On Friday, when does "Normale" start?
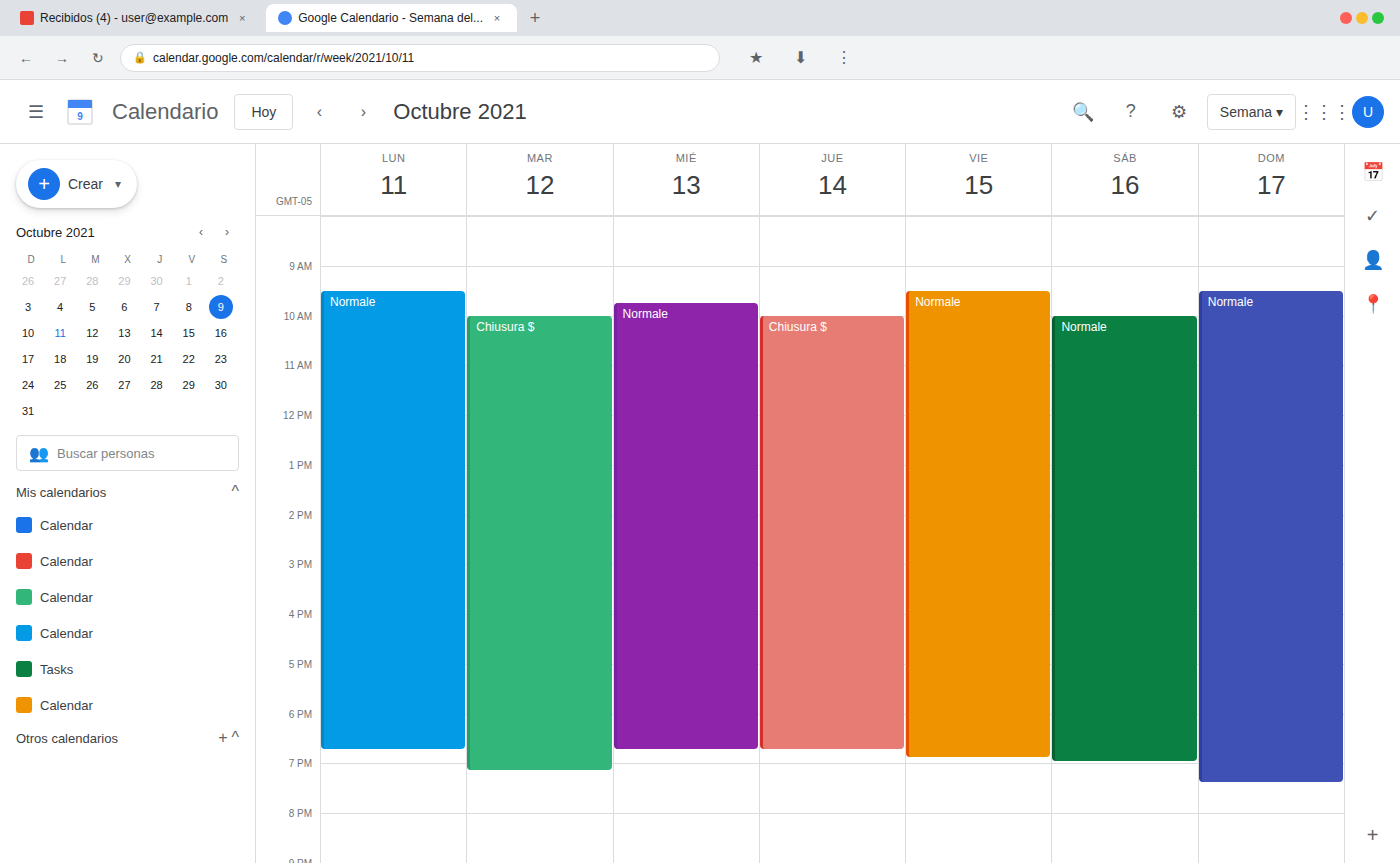
9:30 AM